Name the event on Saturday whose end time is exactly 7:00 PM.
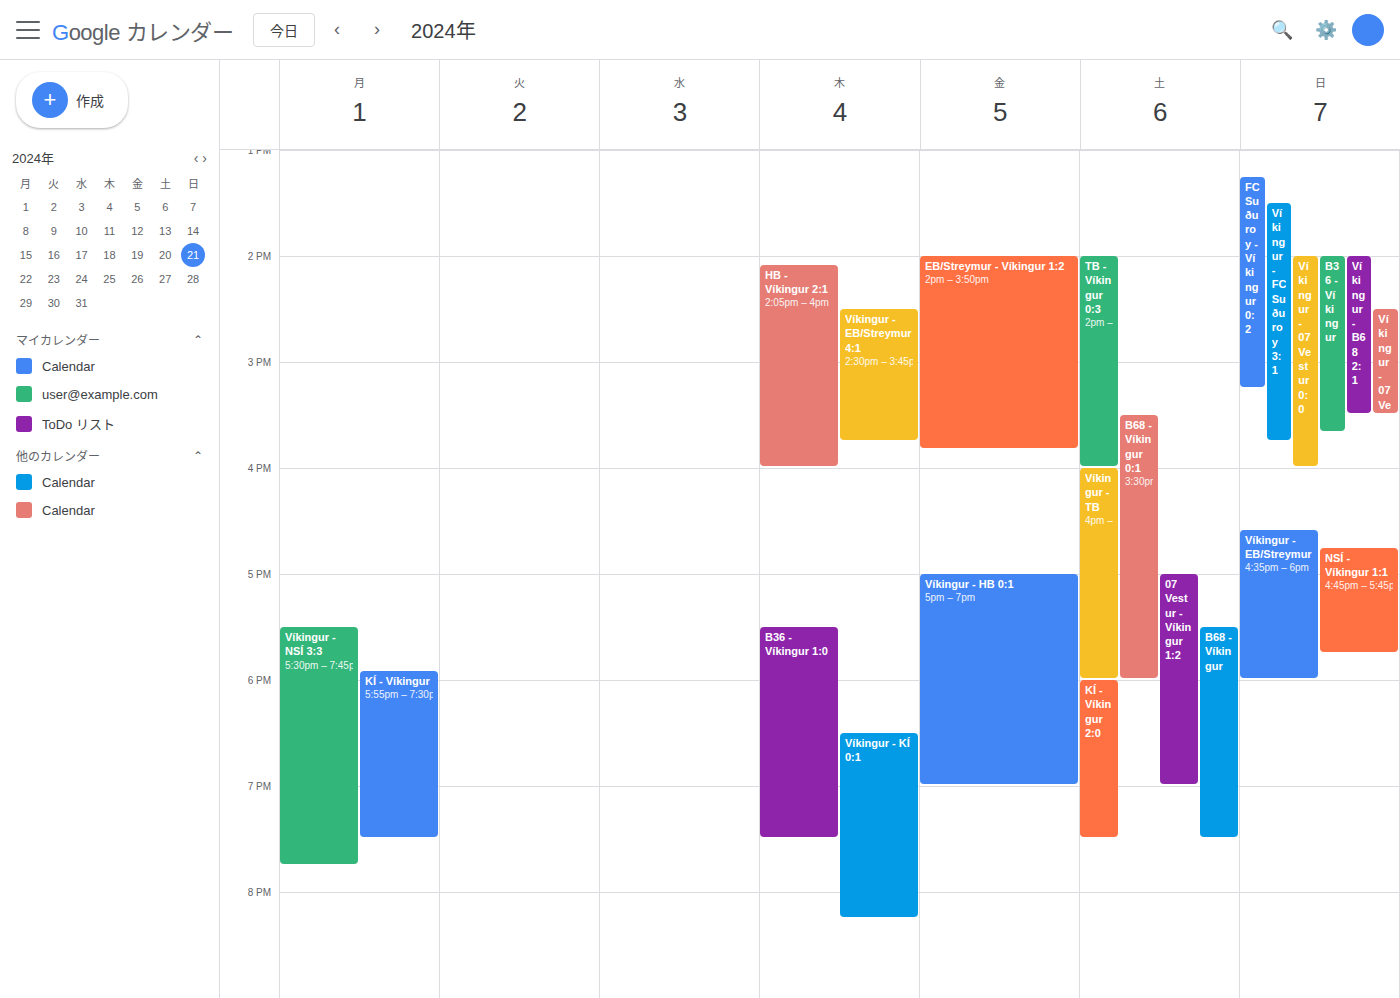
"07 Vestur - Víkingur 1:2"